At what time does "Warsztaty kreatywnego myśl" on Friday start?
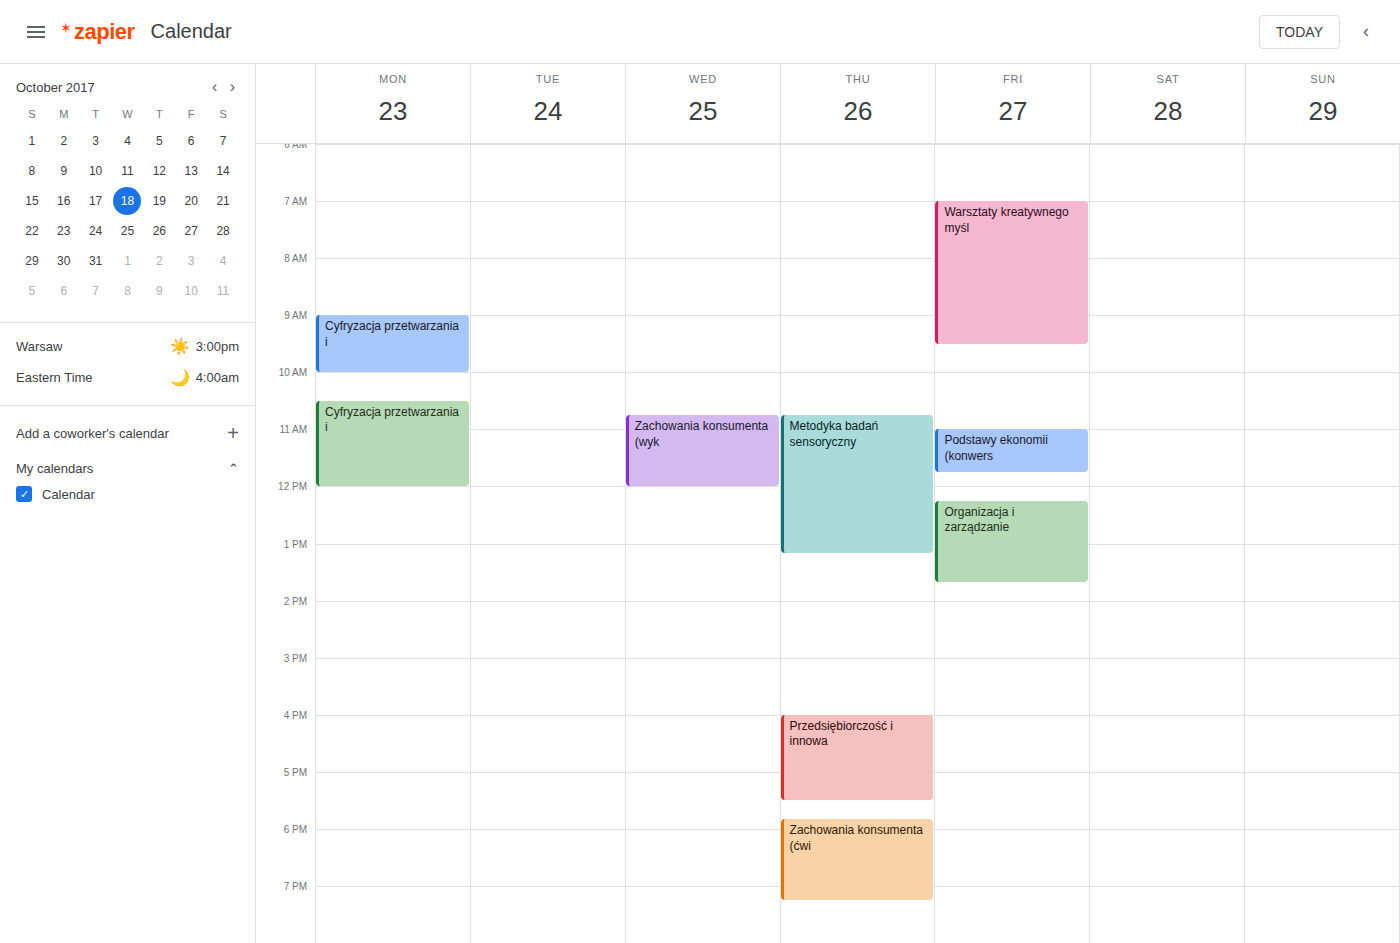
7:00 AM